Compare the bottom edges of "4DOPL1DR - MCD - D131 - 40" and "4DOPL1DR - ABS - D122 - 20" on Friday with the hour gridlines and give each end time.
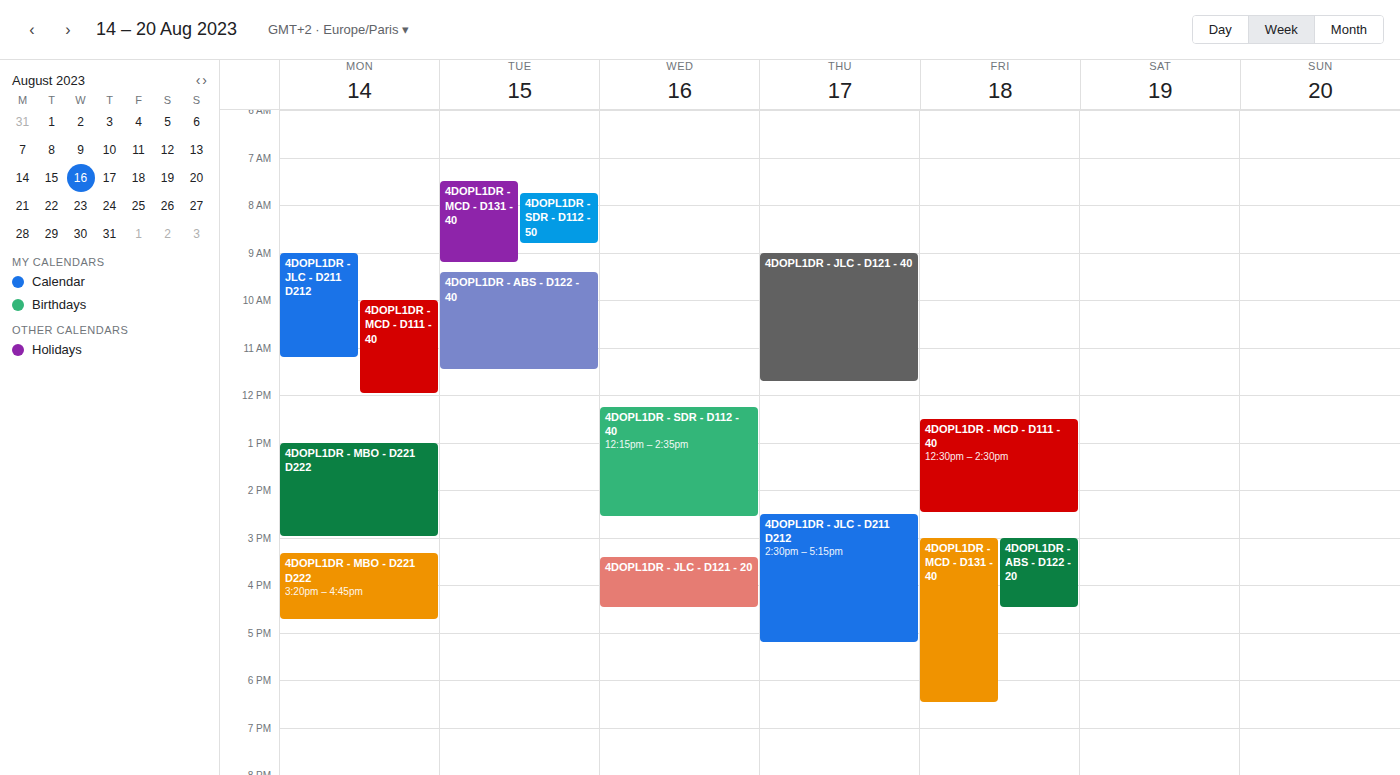
"4DOPL1DR - MCD - D131 - 40": 6:30 PM, halfway between the 6 PM and 7 PM lines. "4DOPL1DR - ABS - D122 - 20": 4:30 PM, halfway between the 4 PM and 5 PM lines.